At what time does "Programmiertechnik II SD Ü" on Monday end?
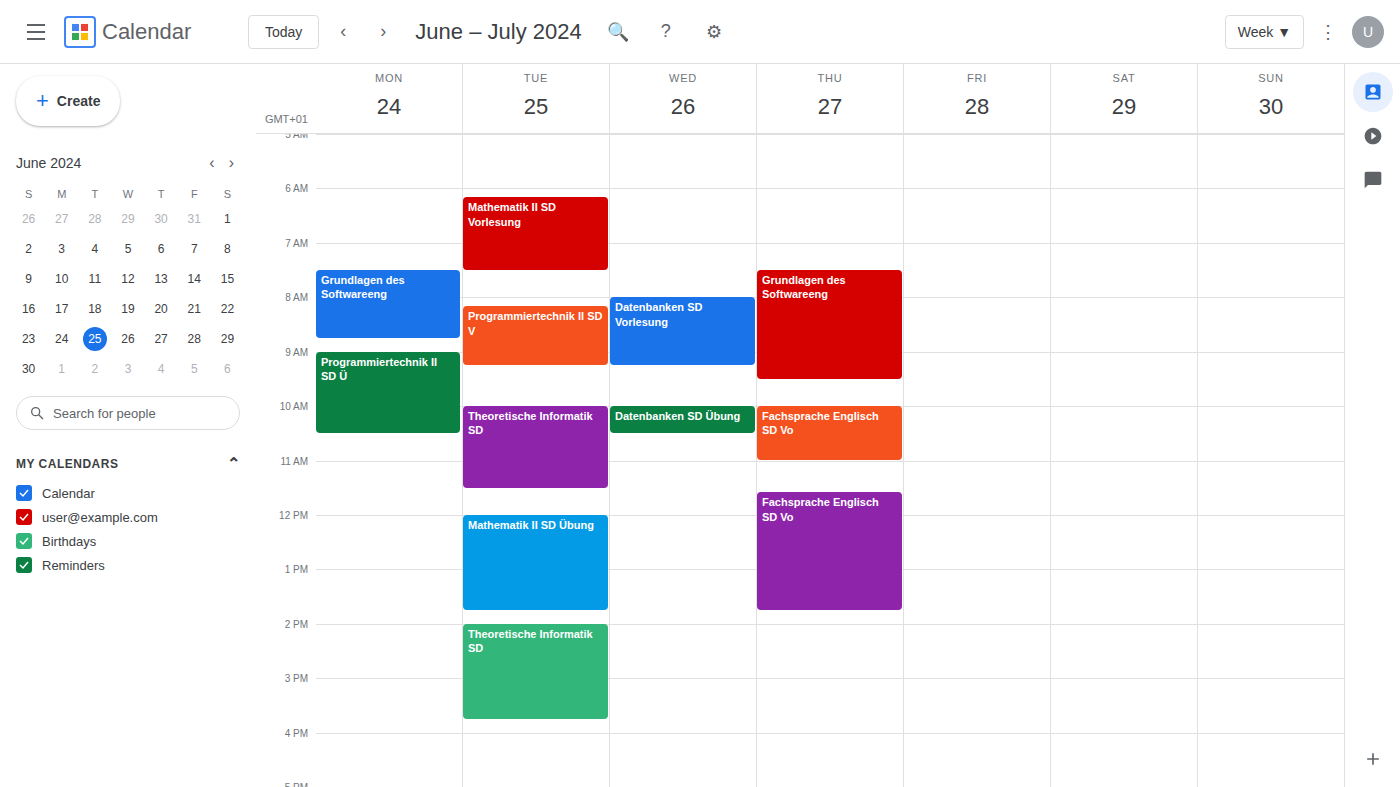
10:30 AM